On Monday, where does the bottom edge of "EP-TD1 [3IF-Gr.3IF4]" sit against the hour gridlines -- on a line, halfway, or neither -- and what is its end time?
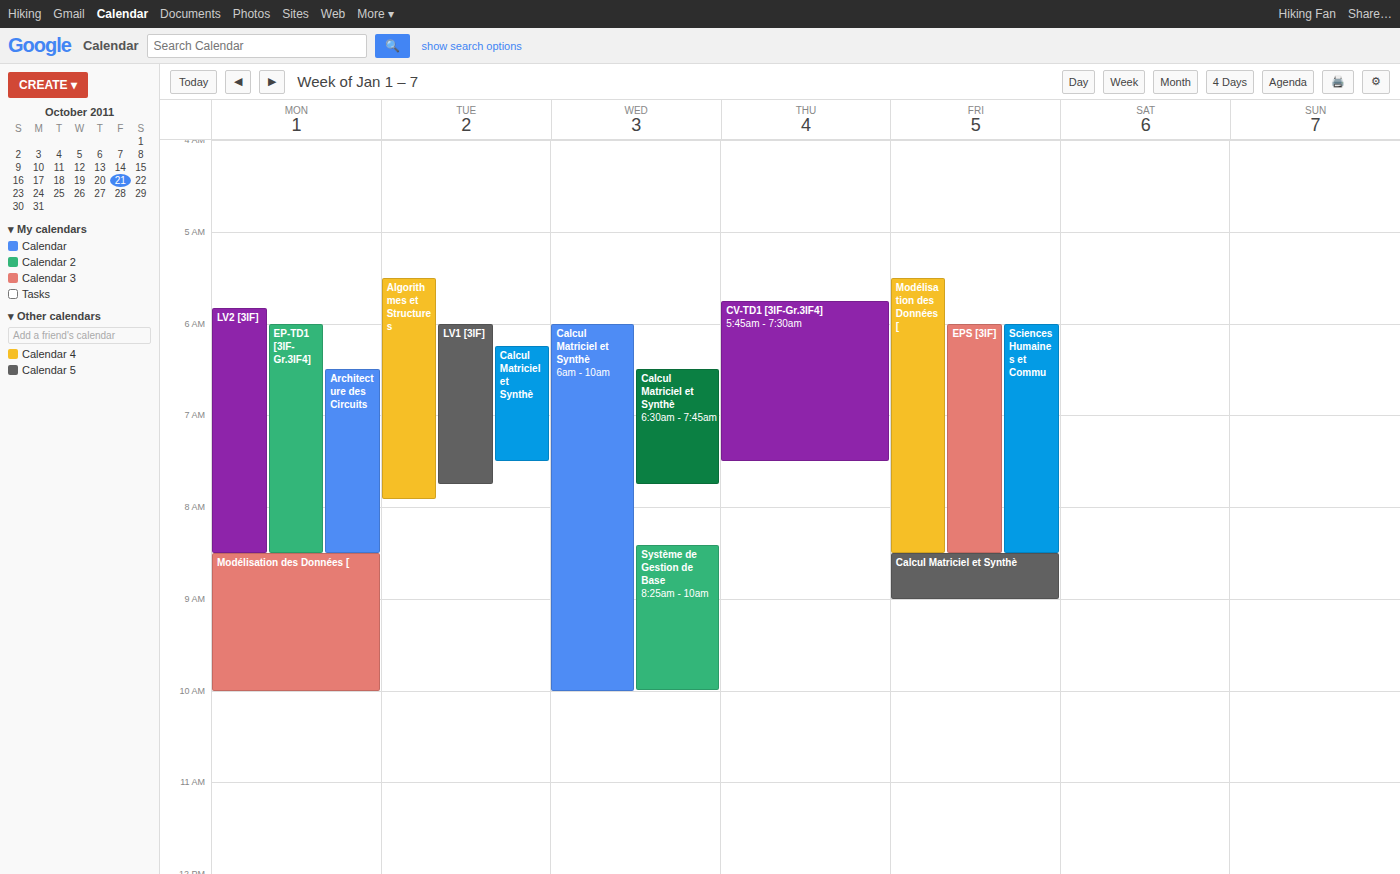
08:30 -- halfway between the 08:00 and 09:00 lines.